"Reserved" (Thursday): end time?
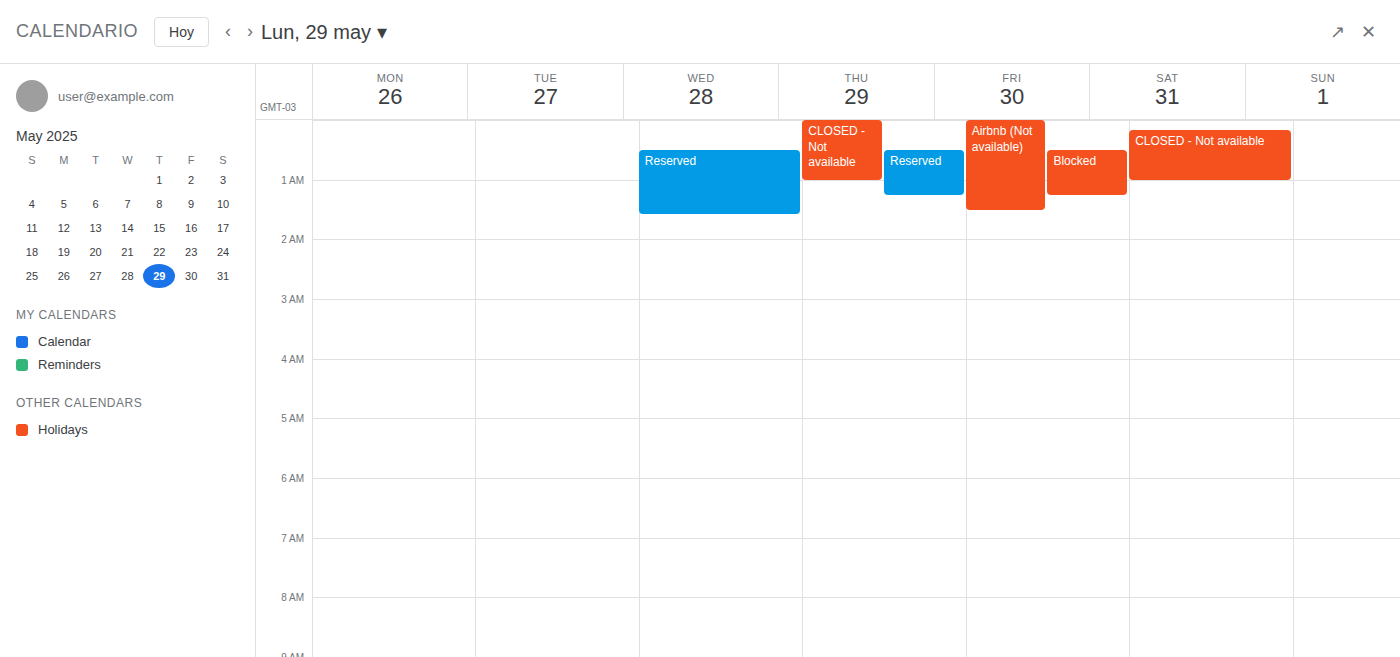
1:15 AM